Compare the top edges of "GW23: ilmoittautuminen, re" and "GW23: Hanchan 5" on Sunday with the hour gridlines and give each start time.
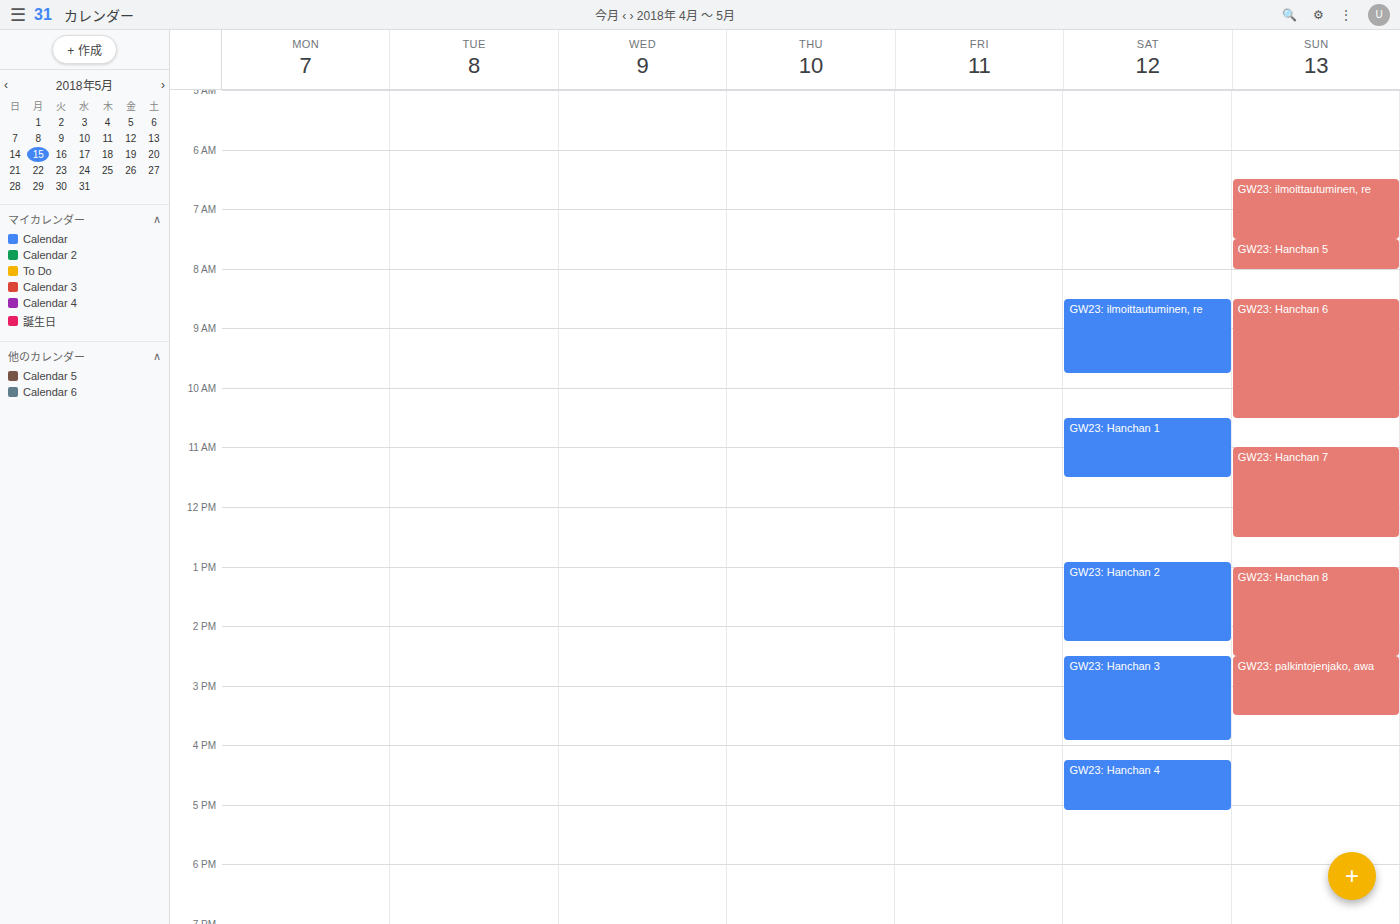
"GW23: ilmoittautuminen, re": 6:30 AM, halfway between the 6 AM and 7 AM lines. "GW23: Hanchan 5": 7:30 AM, halfway between the 7 AM and 8 AM lines.